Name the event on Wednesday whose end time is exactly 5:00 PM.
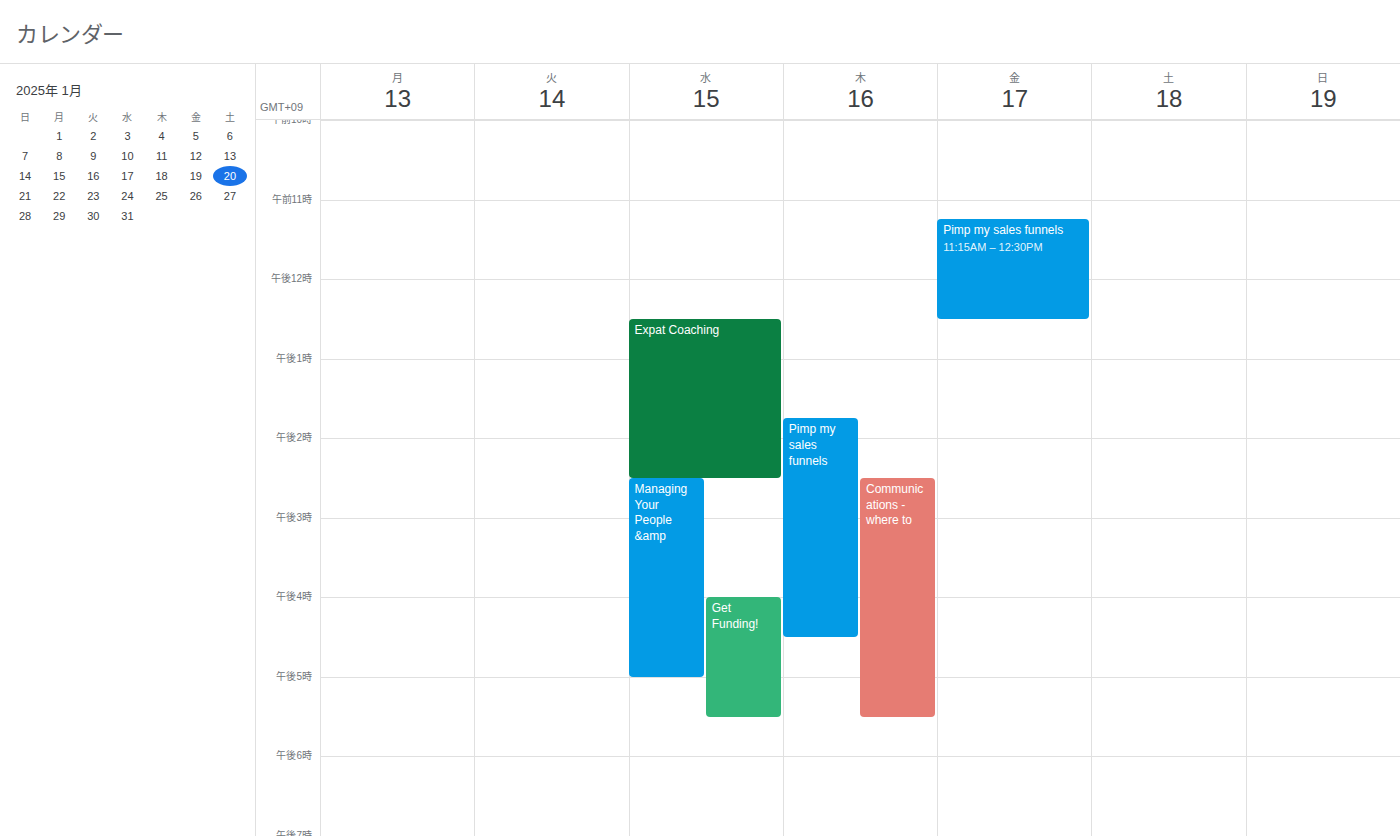
"Managing Your People &amp"